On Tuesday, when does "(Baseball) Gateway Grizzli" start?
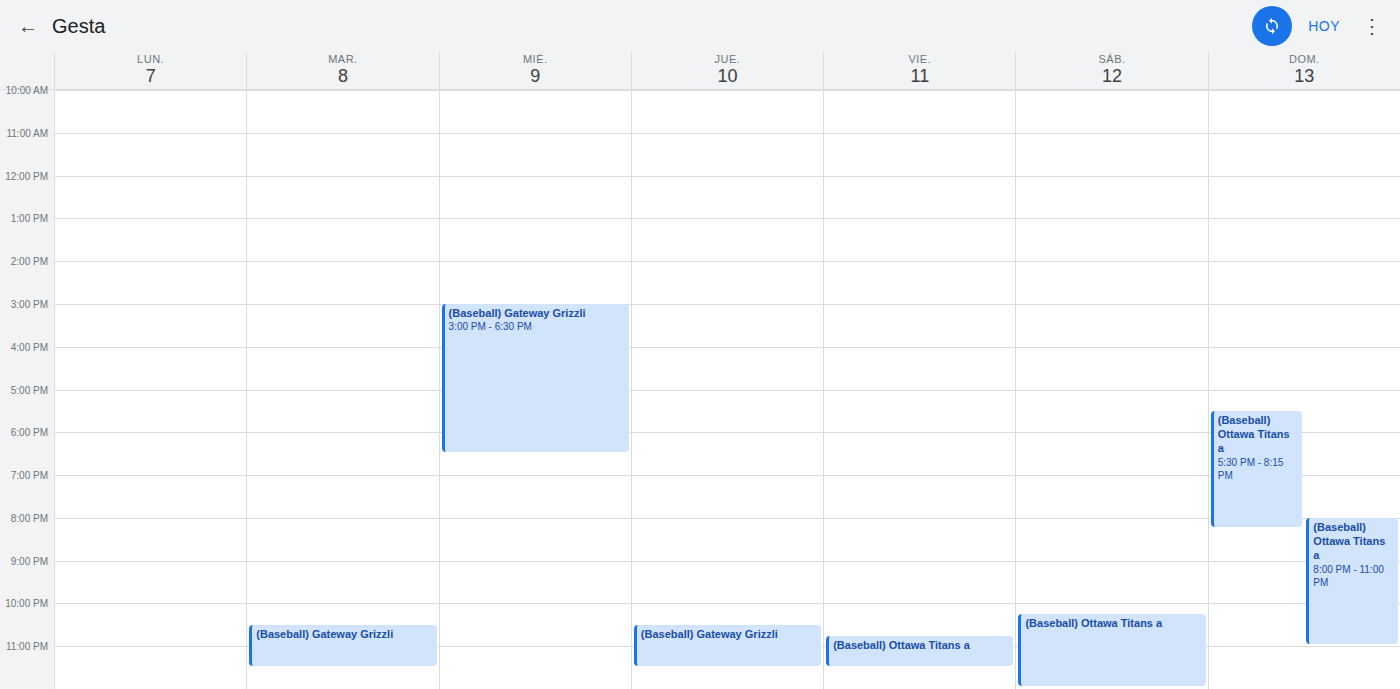
10:30 PM